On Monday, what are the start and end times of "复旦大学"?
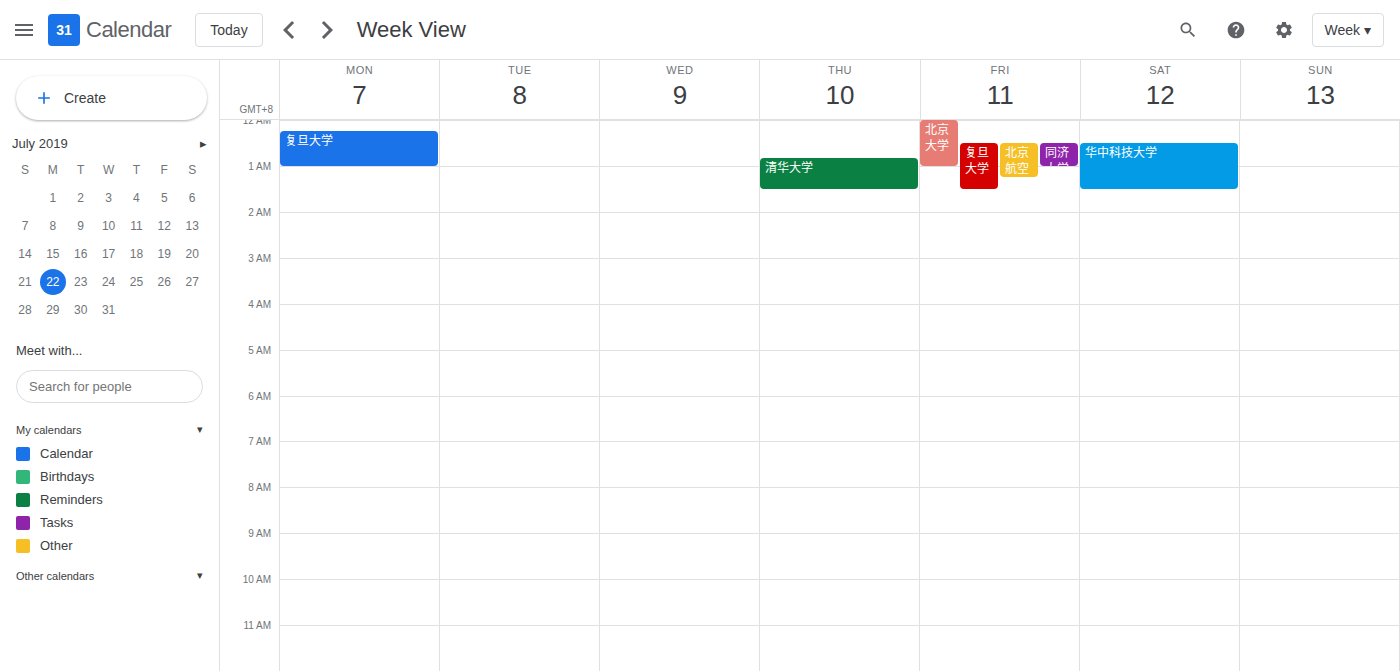
00:15 to 01:00